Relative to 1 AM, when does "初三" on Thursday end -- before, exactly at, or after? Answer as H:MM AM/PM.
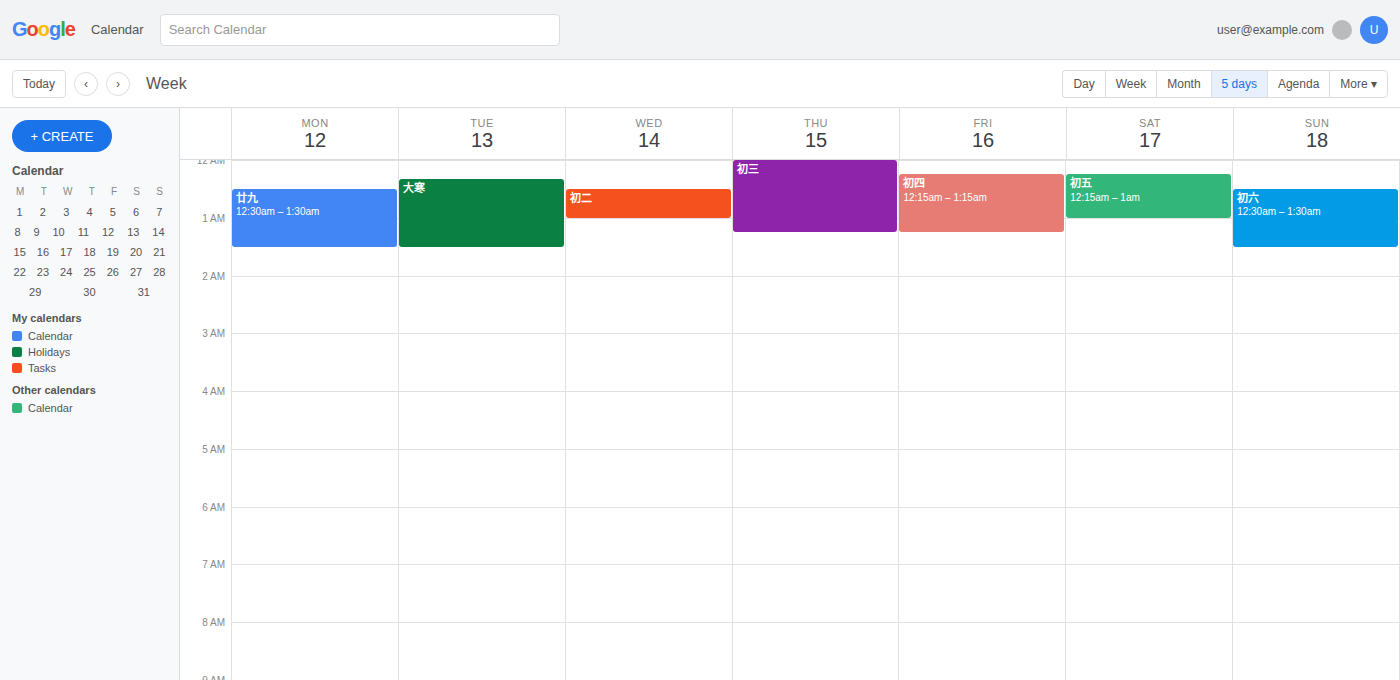
1:15 AM -- after 1 AM, 15 minutes below the 1 AM line.